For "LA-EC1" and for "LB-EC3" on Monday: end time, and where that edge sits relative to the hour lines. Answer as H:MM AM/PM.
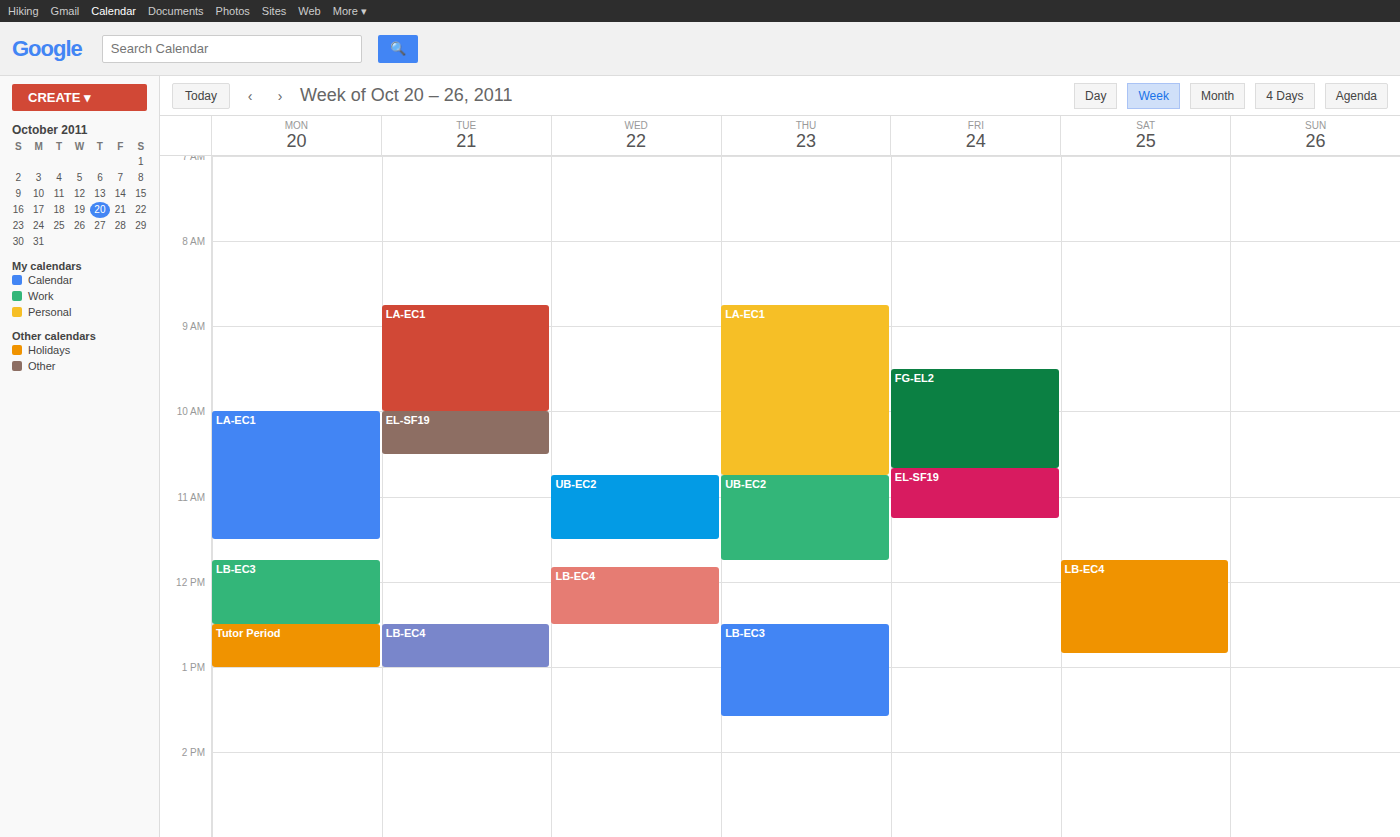
"LA-EC1": 11:30 AM, halfway between the 11 AM and 12 PM lines. "LB-EC3": 12:30 PM, halfway between the 12 PM and 1 PM lines.